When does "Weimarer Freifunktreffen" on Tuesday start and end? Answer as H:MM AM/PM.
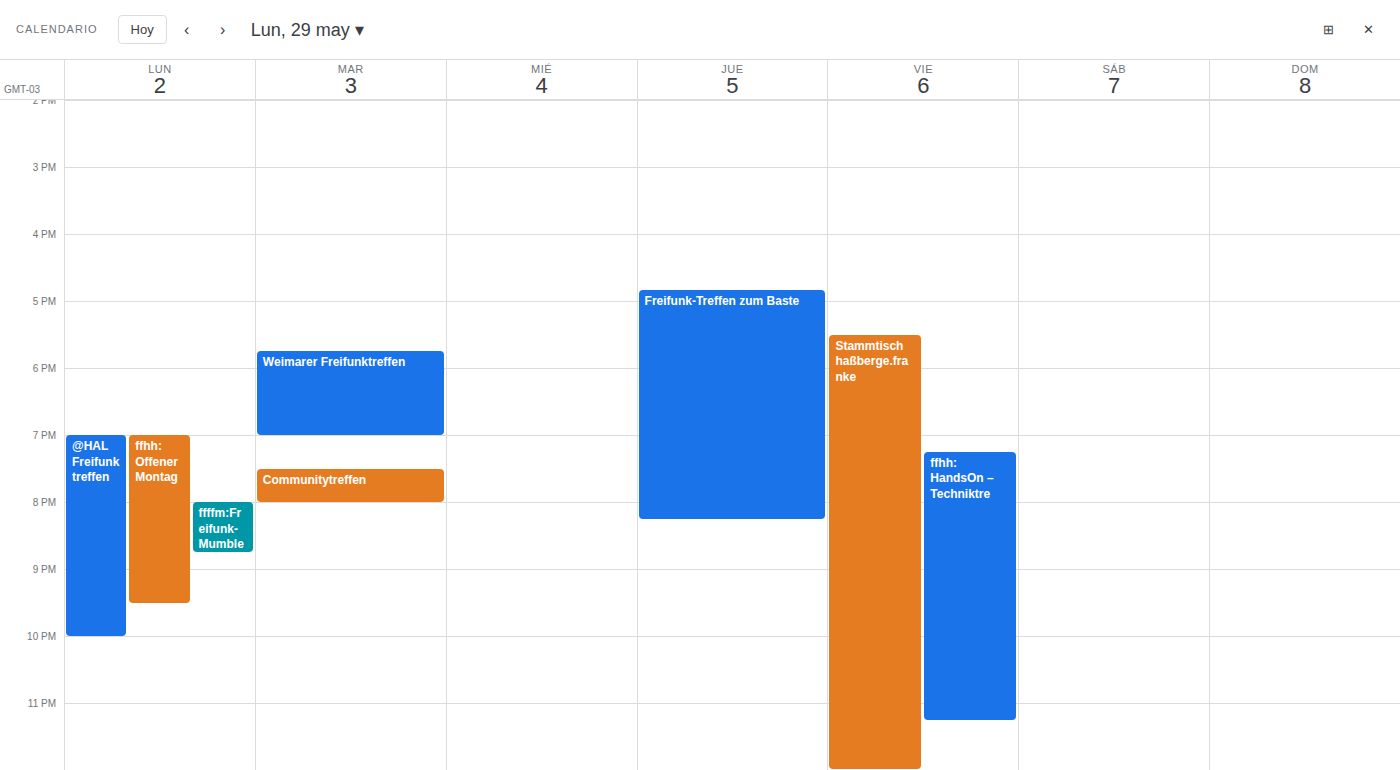
5:45 PM to 7:00 PM